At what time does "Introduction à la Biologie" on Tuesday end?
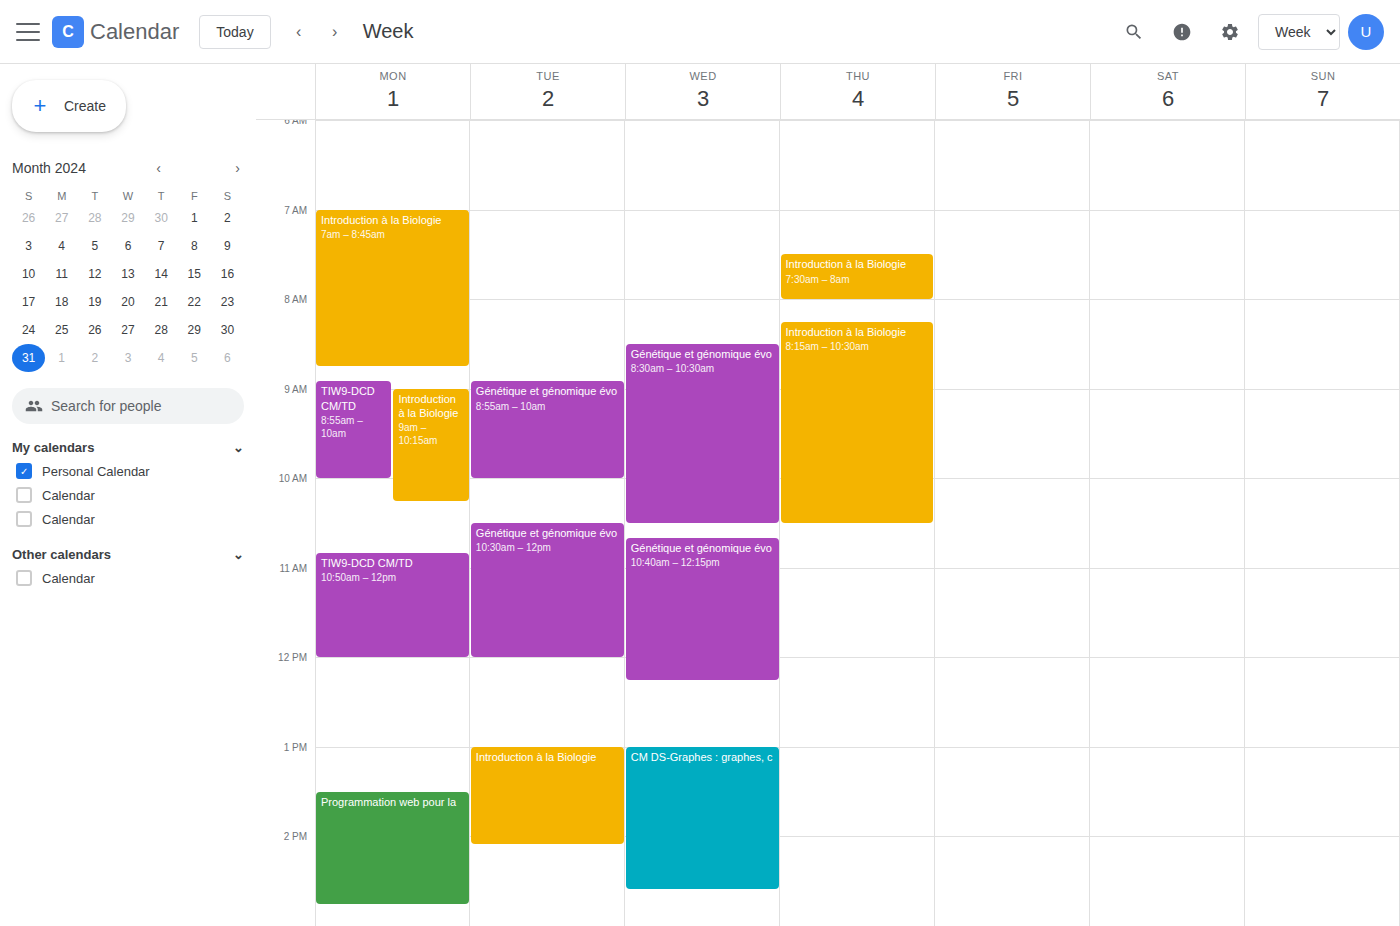
14:05